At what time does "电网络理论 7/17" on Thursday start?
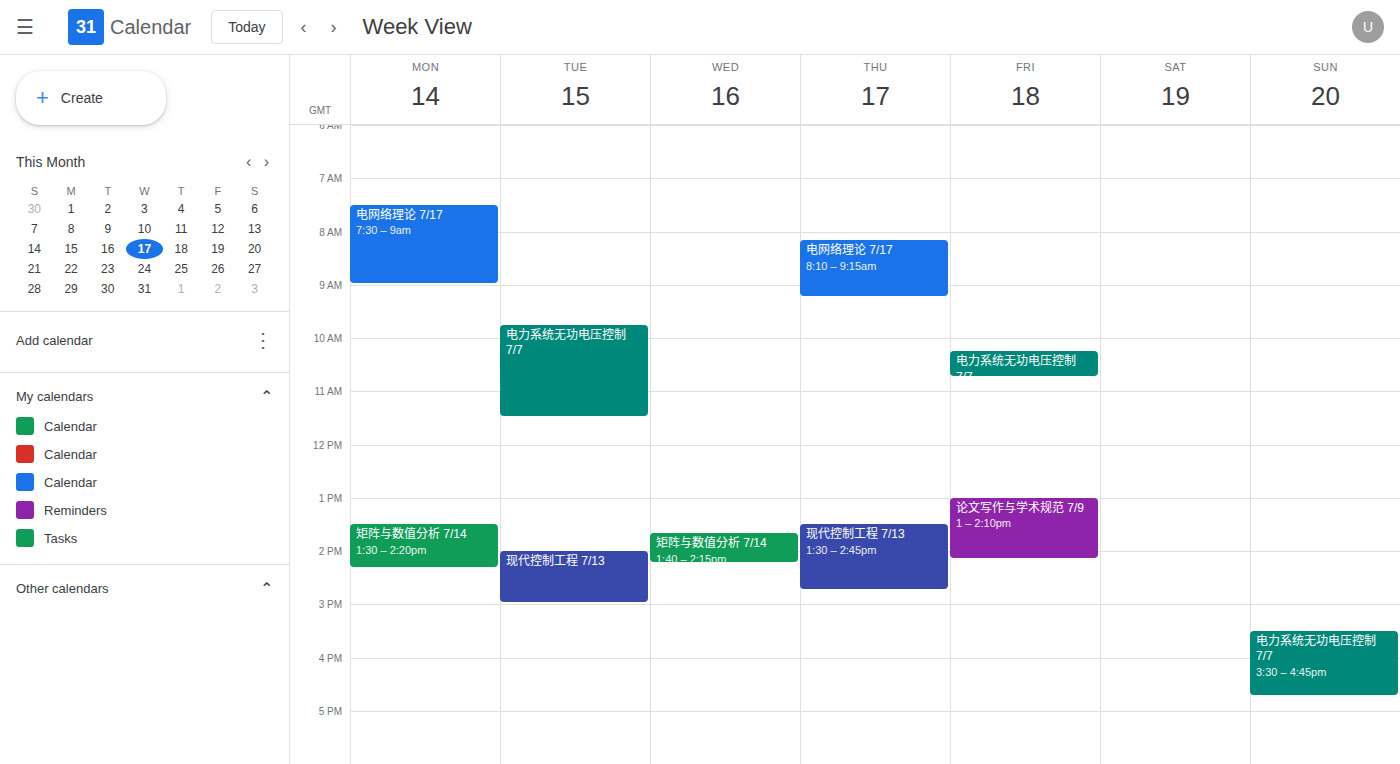
8:10 AM